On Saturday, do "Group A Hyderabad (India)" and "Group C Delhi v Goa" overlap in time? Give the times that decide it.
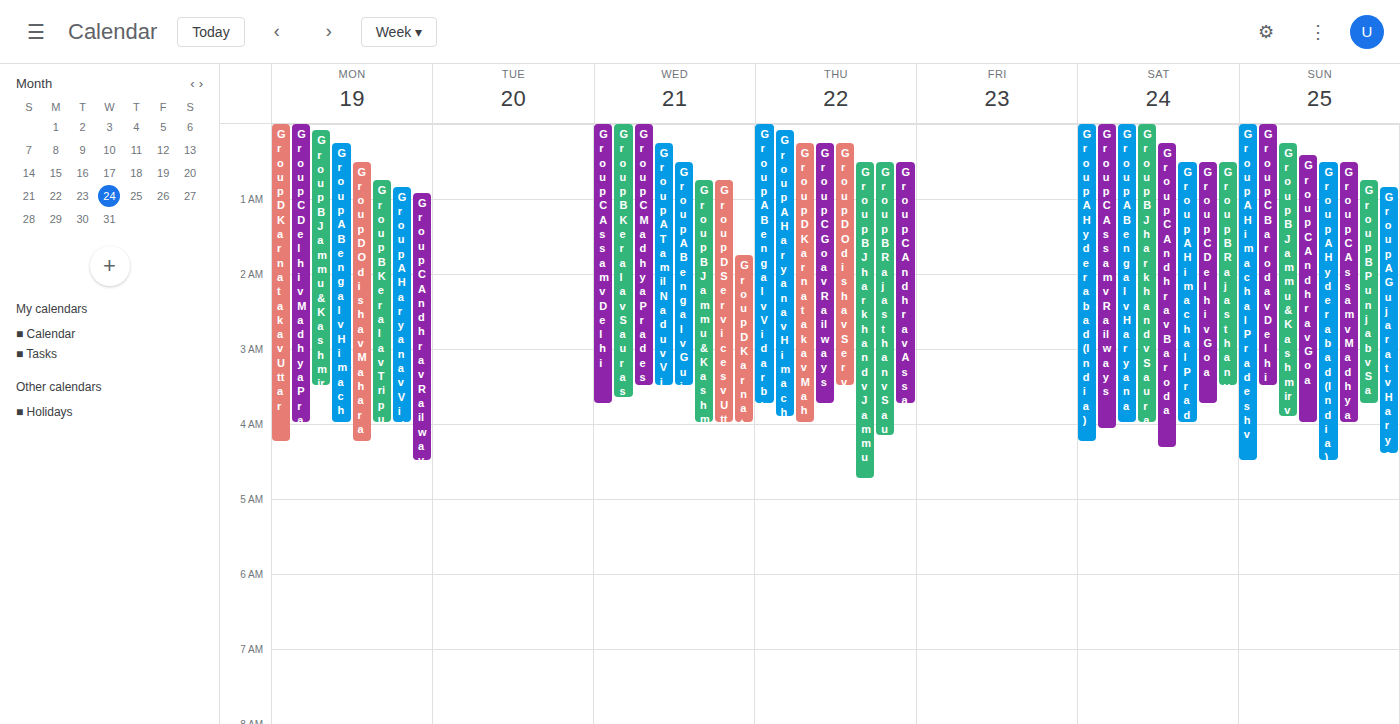
"Group C Delhi v Goa" runs 12:30 AM to 3:45 AM, inside "Group A Hyderabad (India)" -- they overlap.